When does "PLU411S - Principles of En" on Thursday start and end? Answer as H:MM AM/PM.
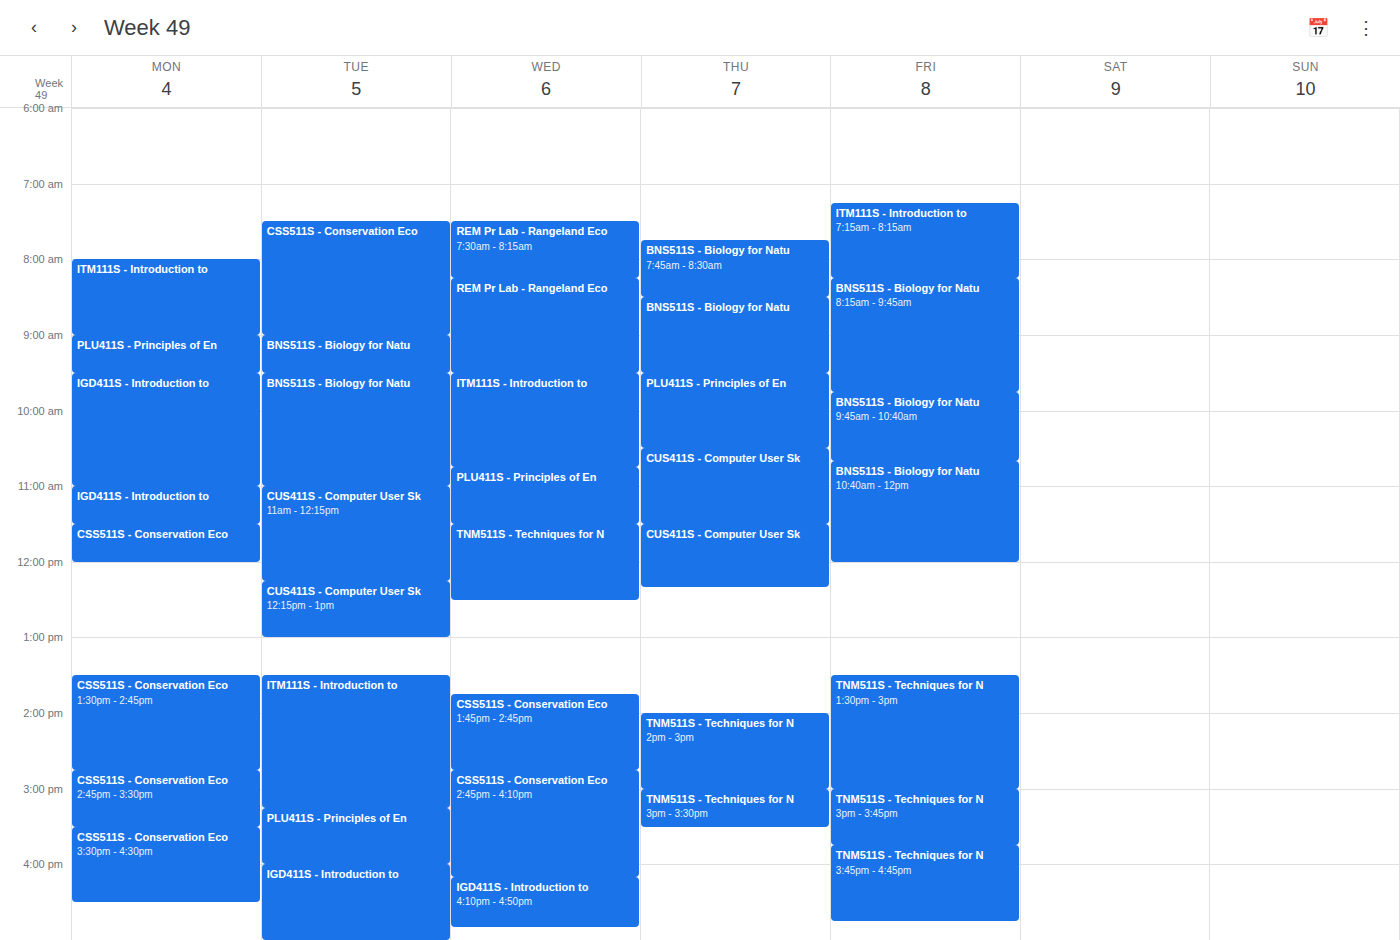
9:30 AM to 10:30 AM